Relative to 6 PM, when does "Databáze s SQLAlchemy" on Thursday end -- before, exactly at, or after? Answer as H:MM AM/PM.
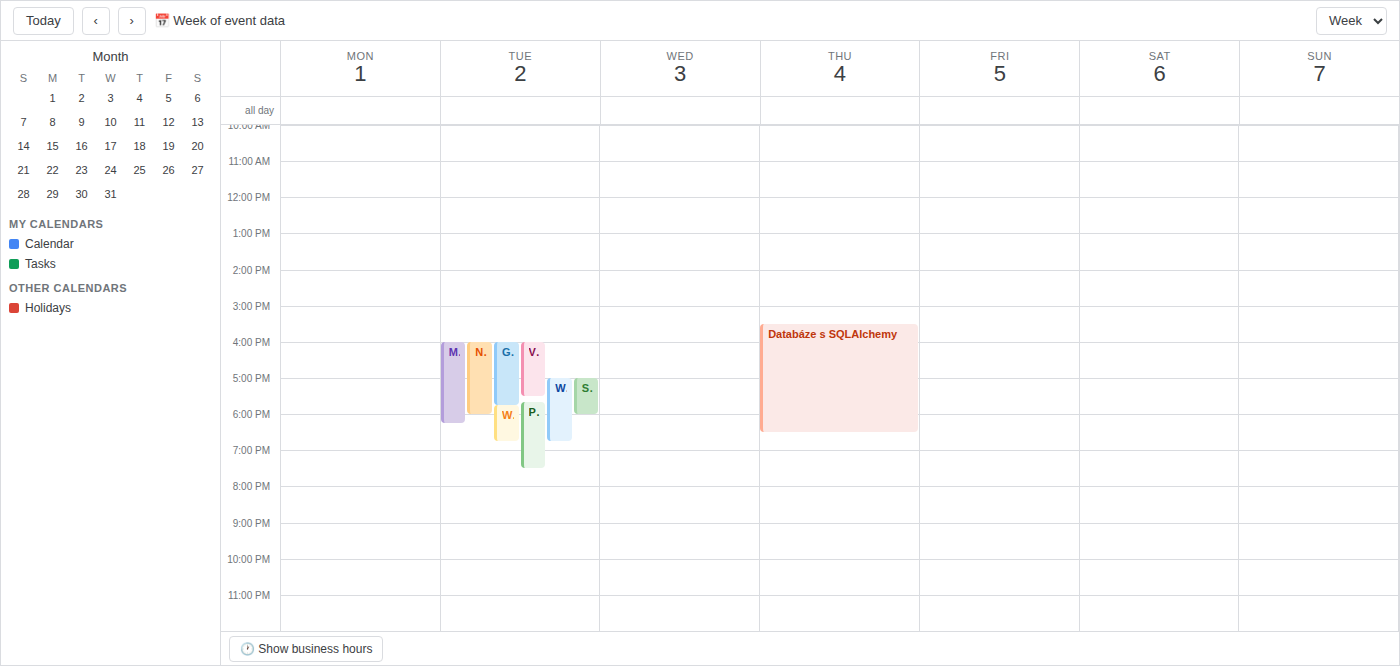
6:30 PM -- after 6 PM, 30 minutes below the 6 PM line.